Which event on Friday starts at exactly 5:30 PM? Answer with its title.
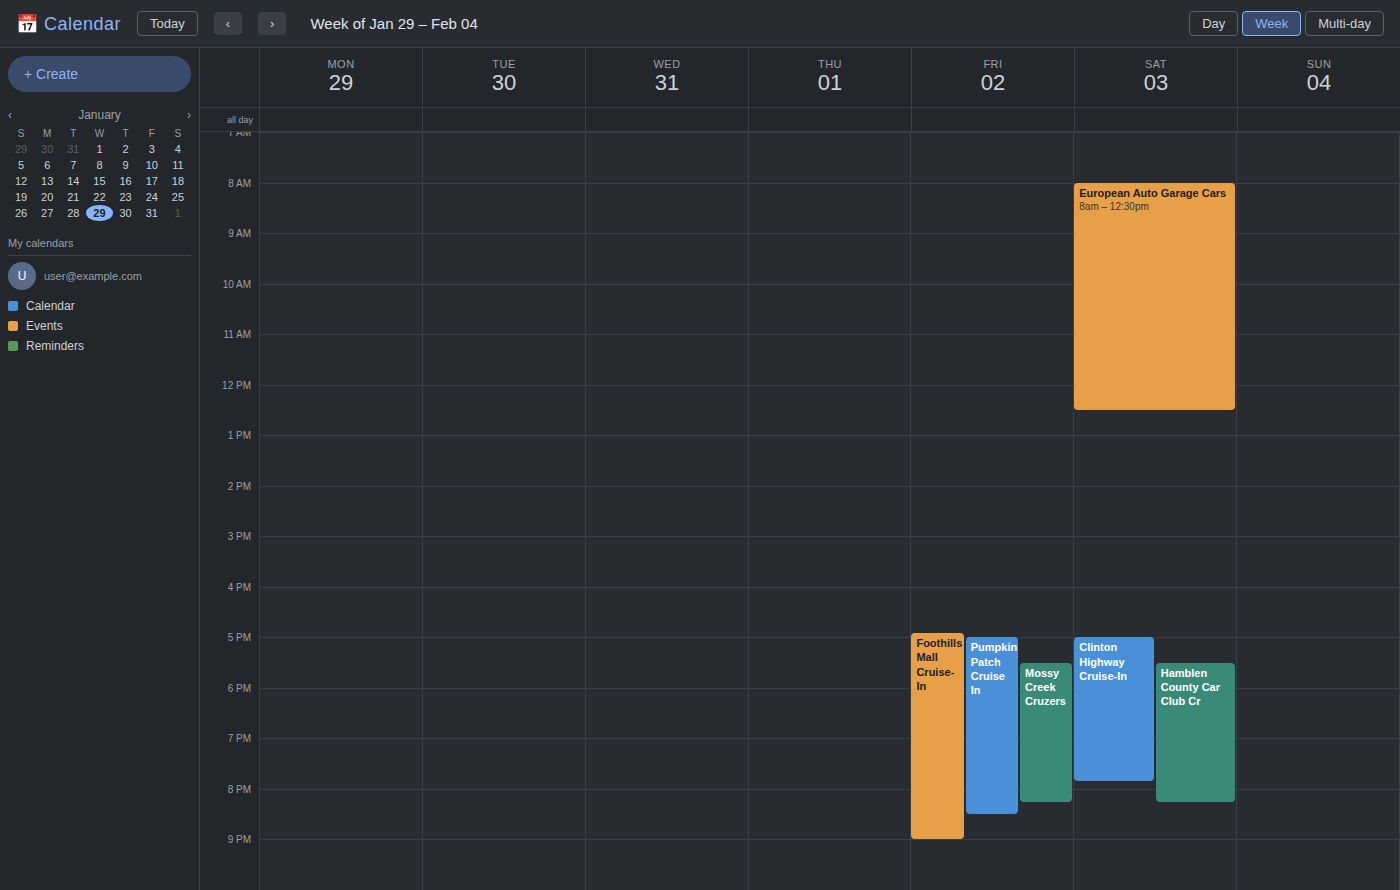
"Mossy Creek Cruzers"